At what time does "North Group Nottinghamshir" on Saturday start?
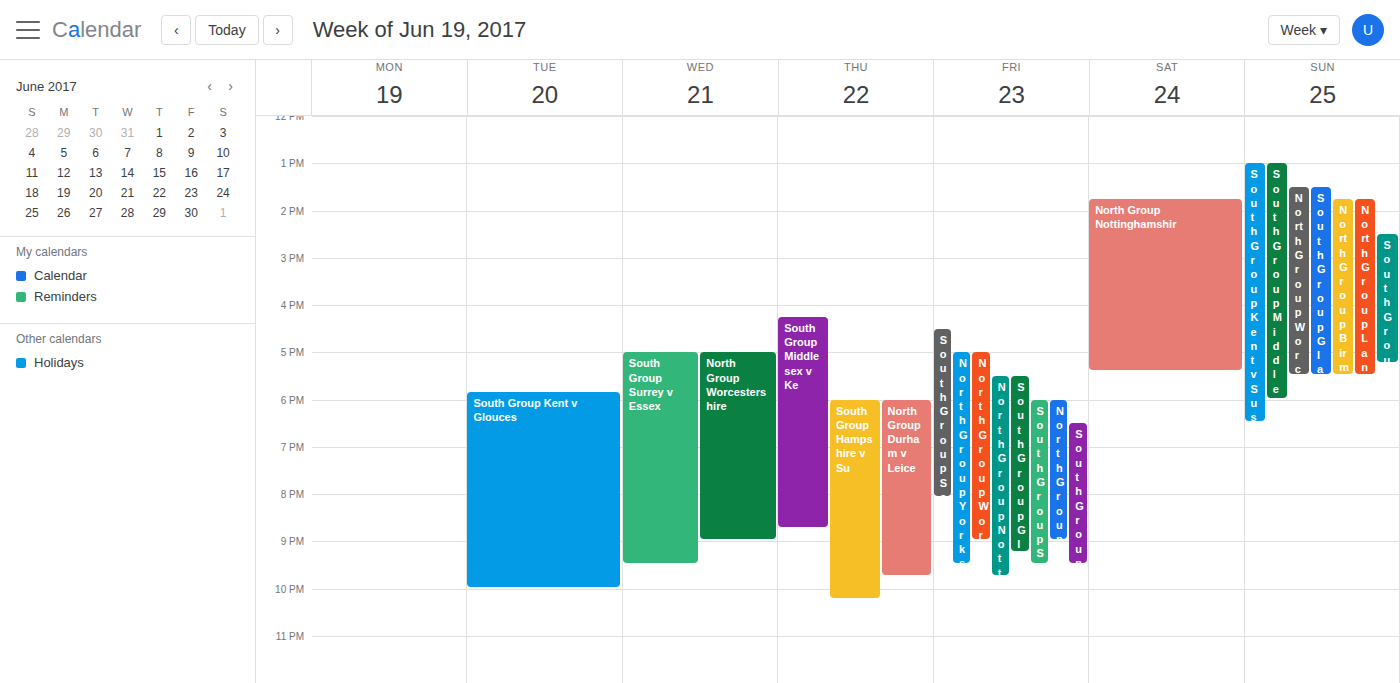
1:45 PM